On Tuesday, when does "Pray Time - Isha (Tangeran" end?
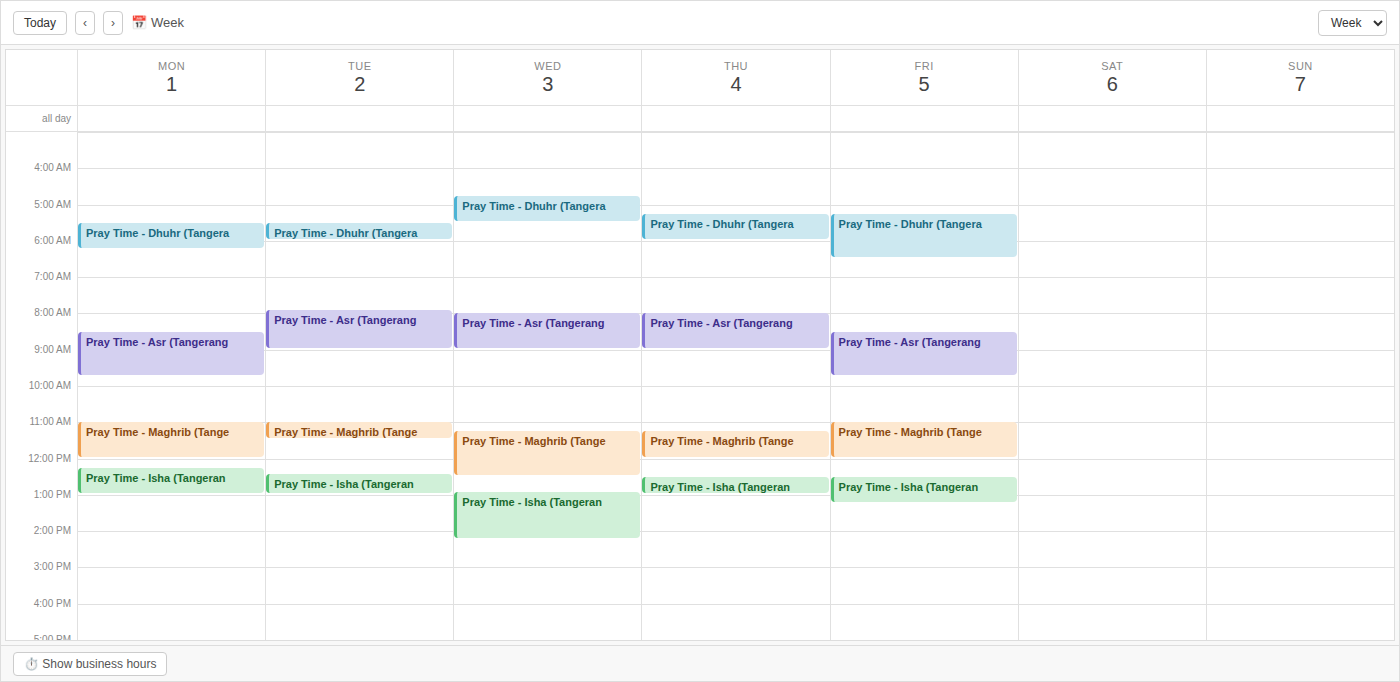
1:00 PM